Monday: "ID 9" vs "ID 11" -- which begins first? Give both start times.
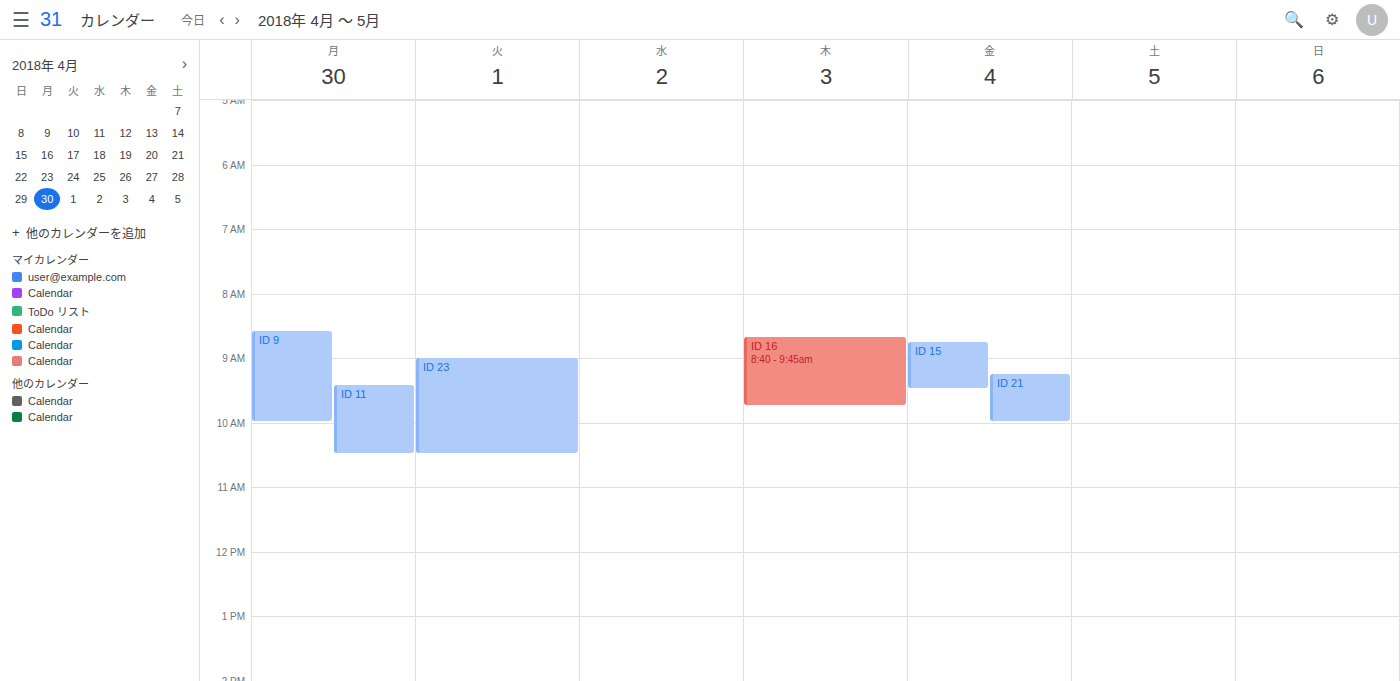
"ID 9" 8:35 AM; "ID 11" 9:25 AM.